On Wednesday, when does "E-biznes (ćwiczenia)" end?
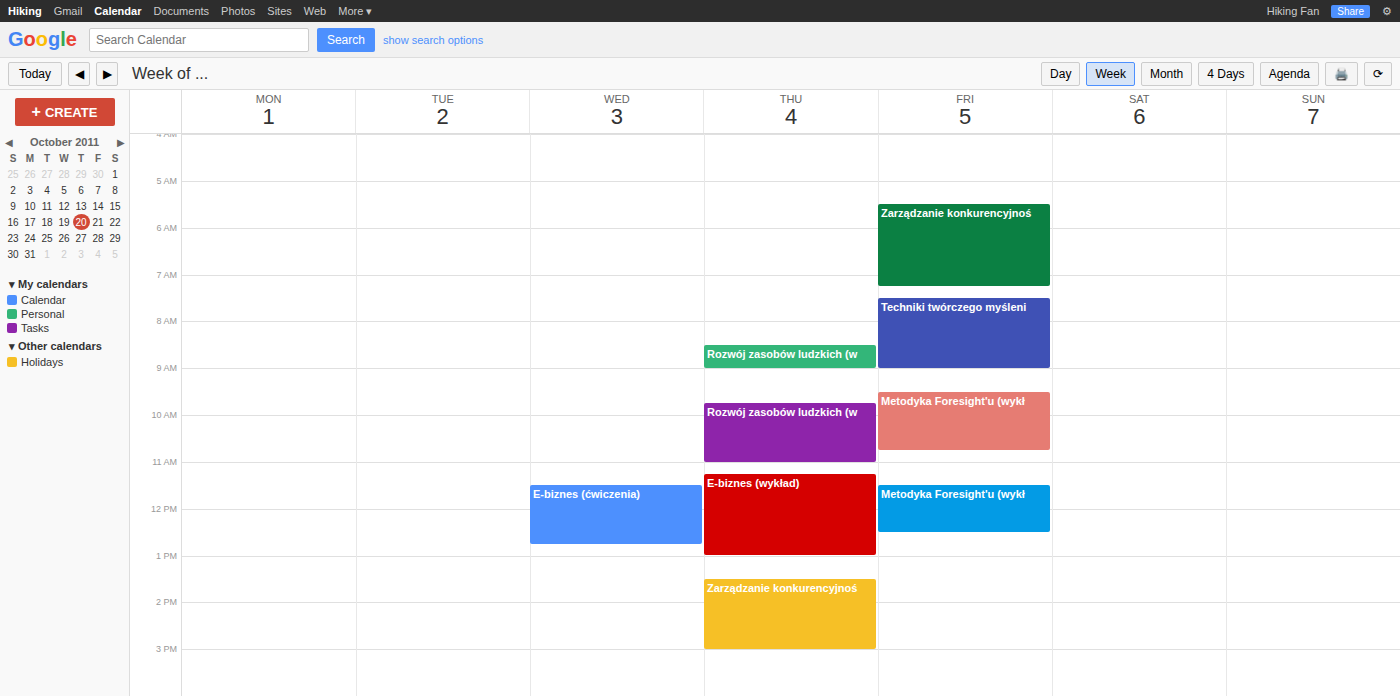
12:45 PM